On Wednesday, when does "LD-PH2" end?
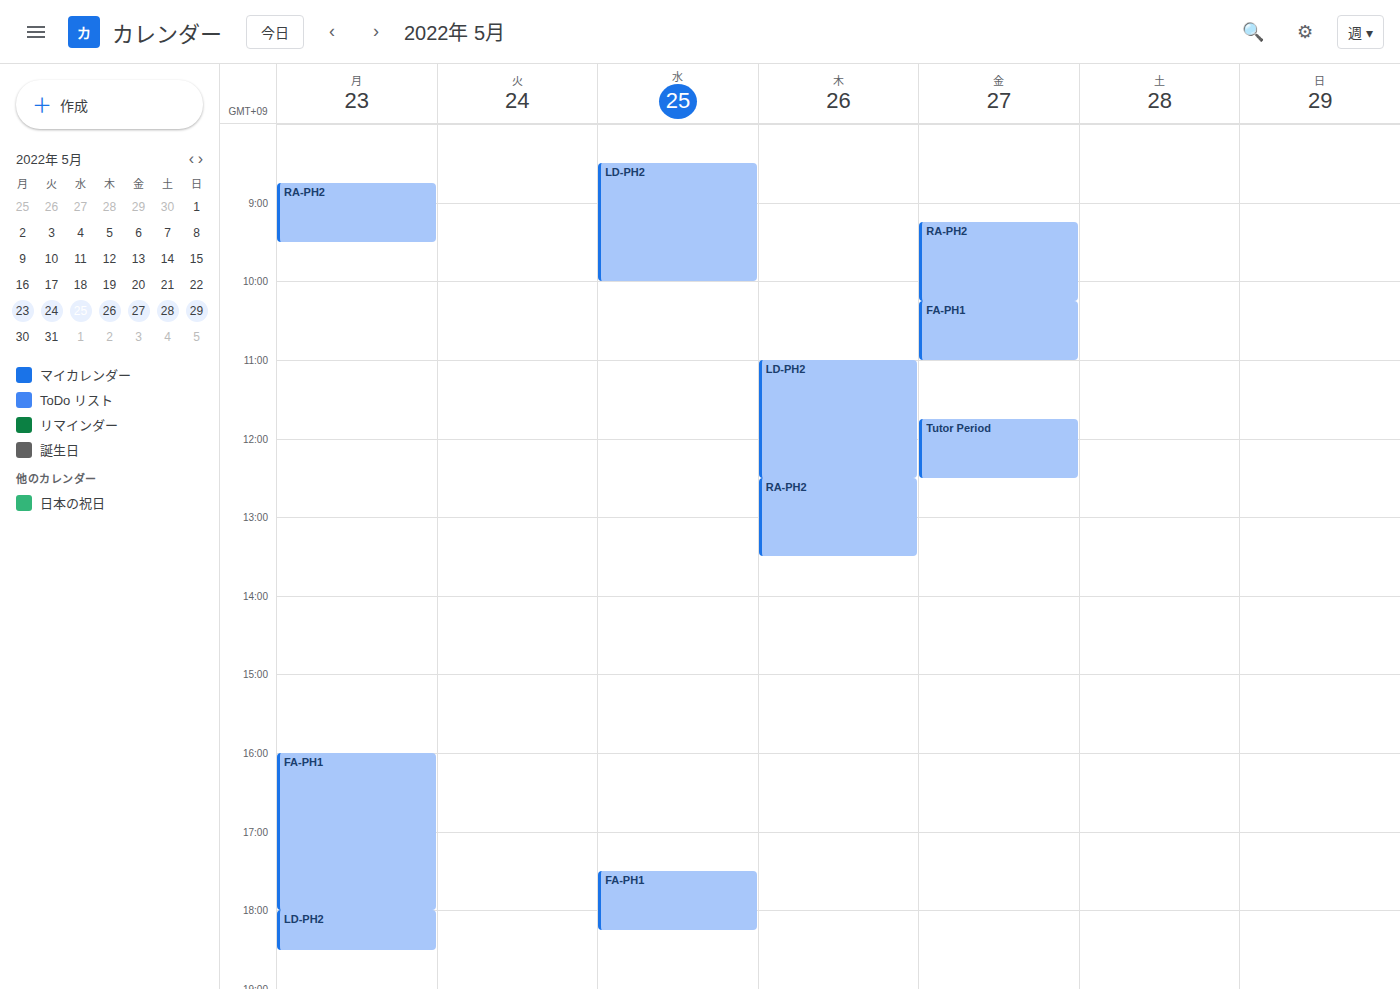
10:00 AM